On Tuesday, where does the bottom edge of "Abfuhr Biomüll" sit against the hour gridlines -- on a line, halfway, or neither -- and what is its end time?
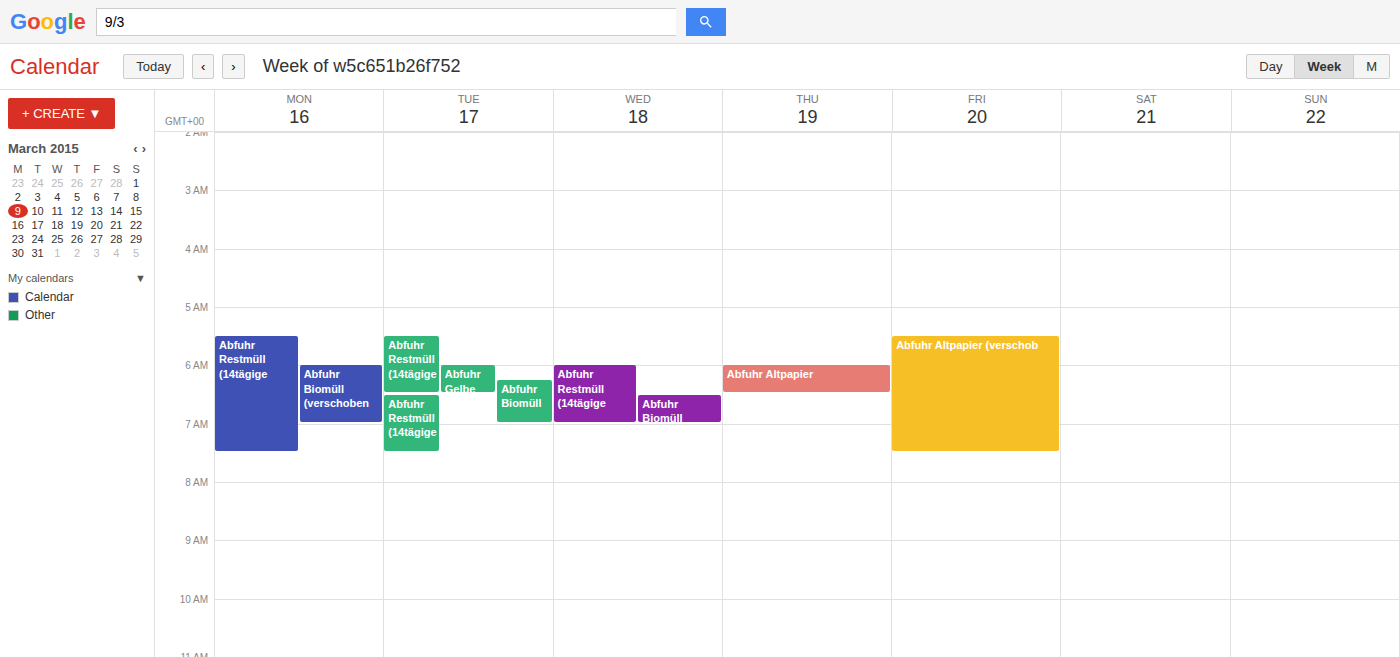
7:00 AM -- exactly on the 7 AM line.